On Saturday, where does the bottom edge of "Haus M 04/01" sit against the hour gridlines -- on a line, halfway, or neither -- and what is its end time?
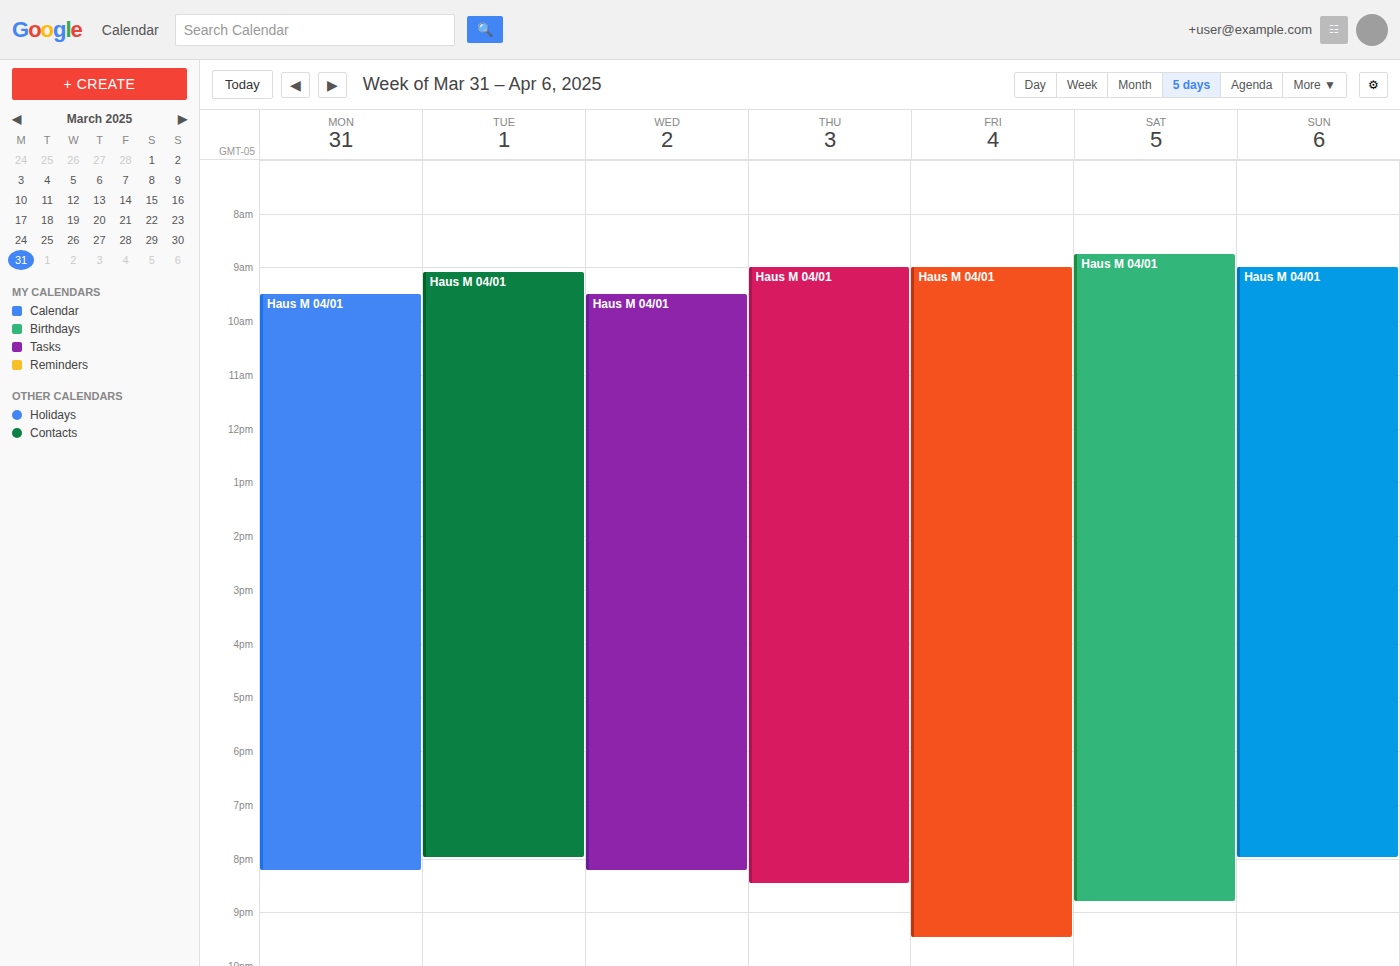
8:50 PM -- neither: 50 minutes below the 8 PM line and 10 minutes above the 9 PM line.